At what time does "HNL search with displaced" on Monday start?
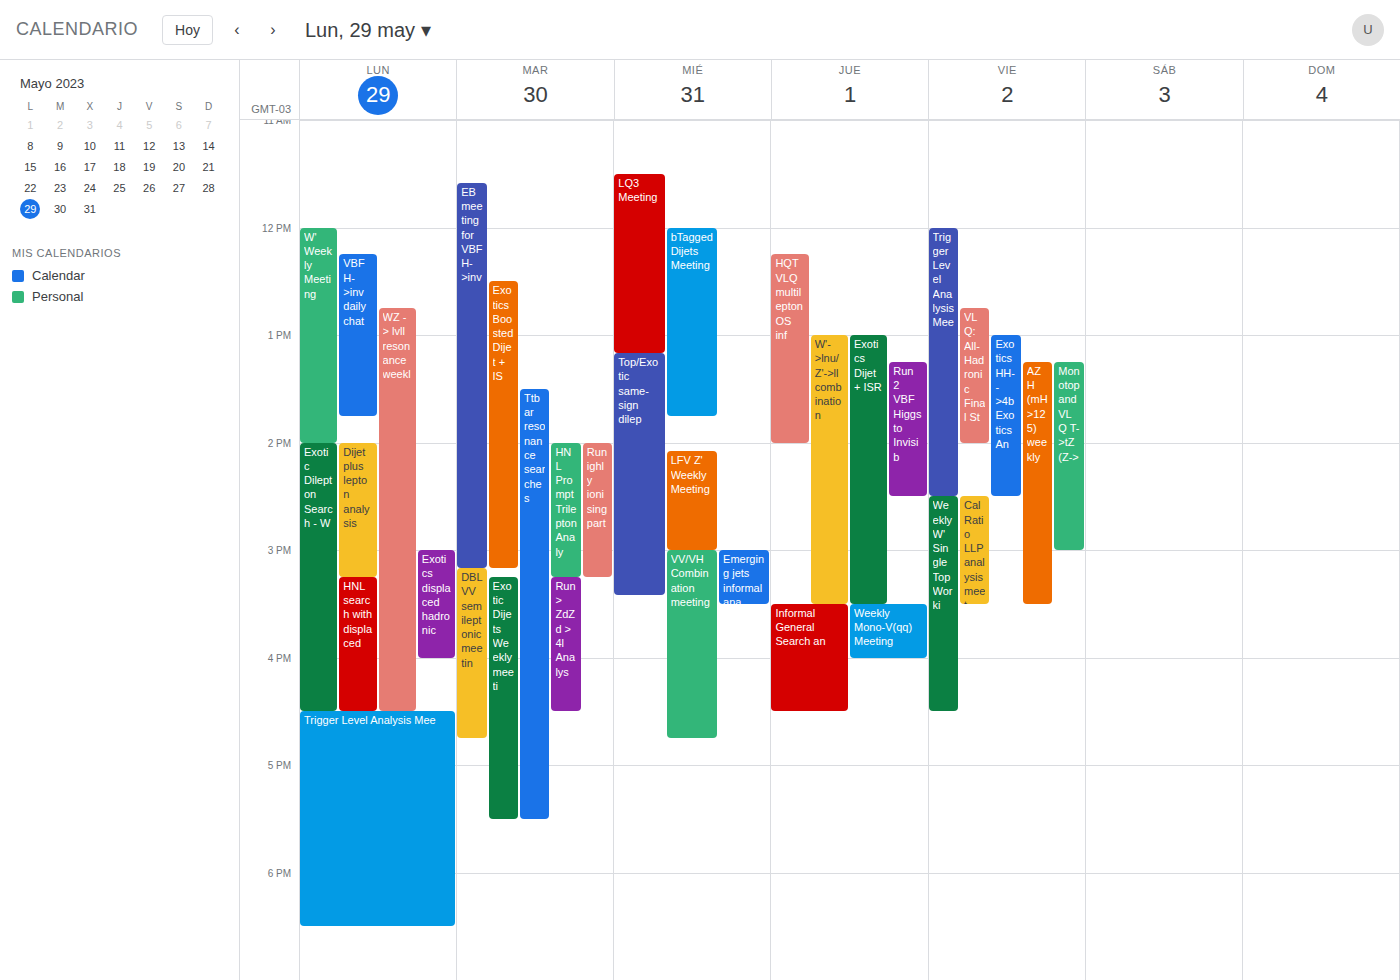
3:15 PM